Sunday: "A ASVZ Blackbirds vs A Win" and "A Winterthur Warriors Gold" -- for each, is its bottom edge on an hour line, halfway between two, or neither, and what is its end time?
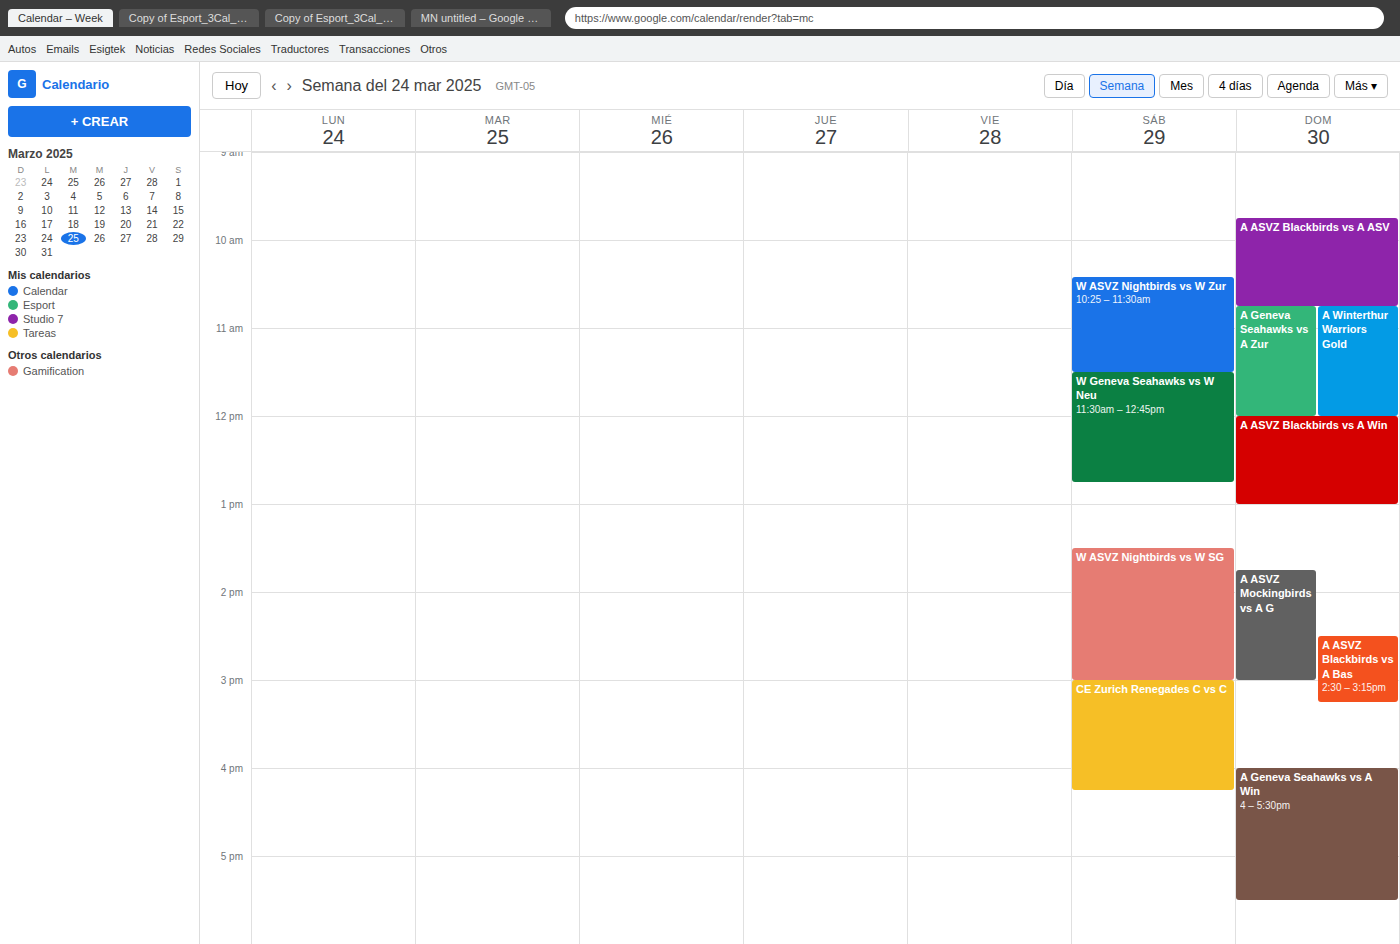
"A ASVZ Blackbirds vs A Win": 1:00 PM, exactly on the 1 PM line. "A Winterthur Warriors Gold": 12:00 PM, exactly on the 12 PM line.